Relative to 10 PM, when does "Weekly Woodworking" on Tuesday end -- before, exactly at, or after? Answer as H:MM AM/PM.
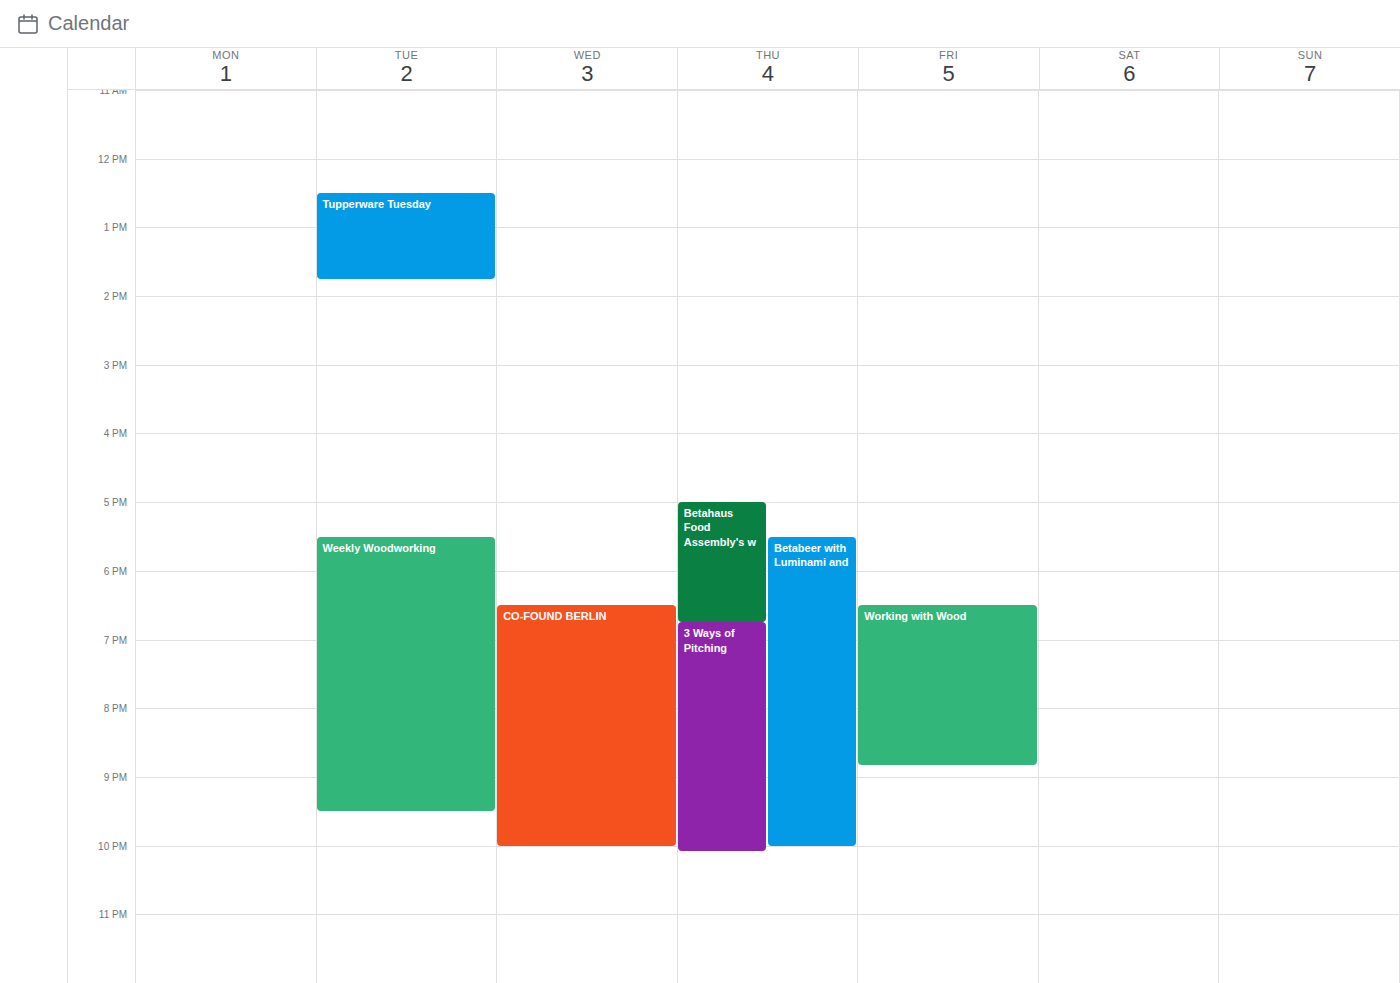
9:30 PM -- before 10 PM, 30 minutes above the 10 PM line.